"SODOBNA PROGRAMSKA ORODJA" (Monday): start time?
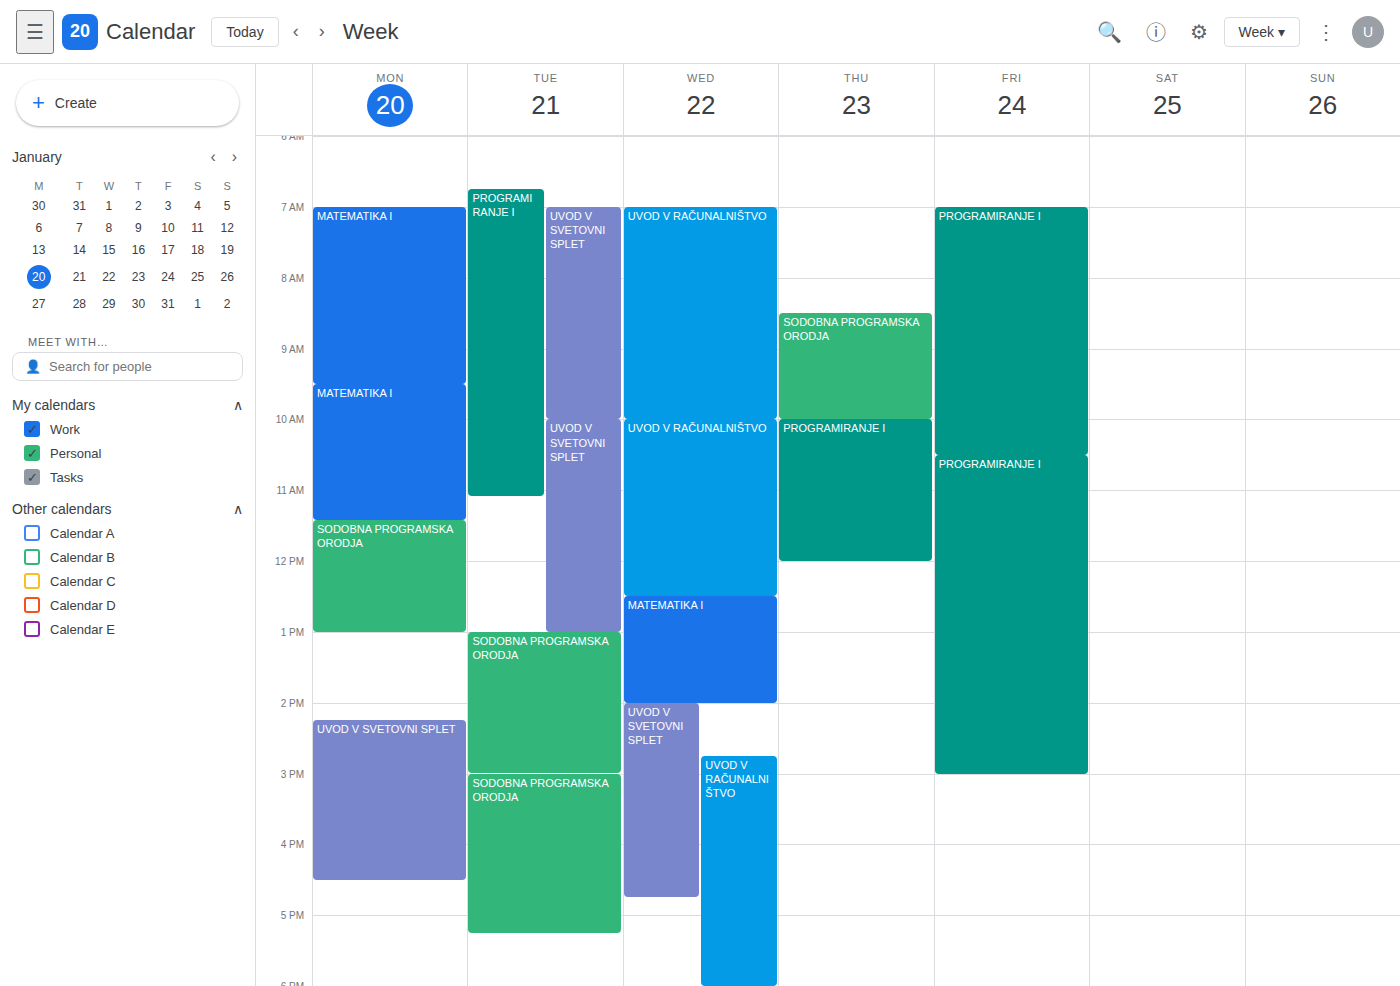
11:25 AM